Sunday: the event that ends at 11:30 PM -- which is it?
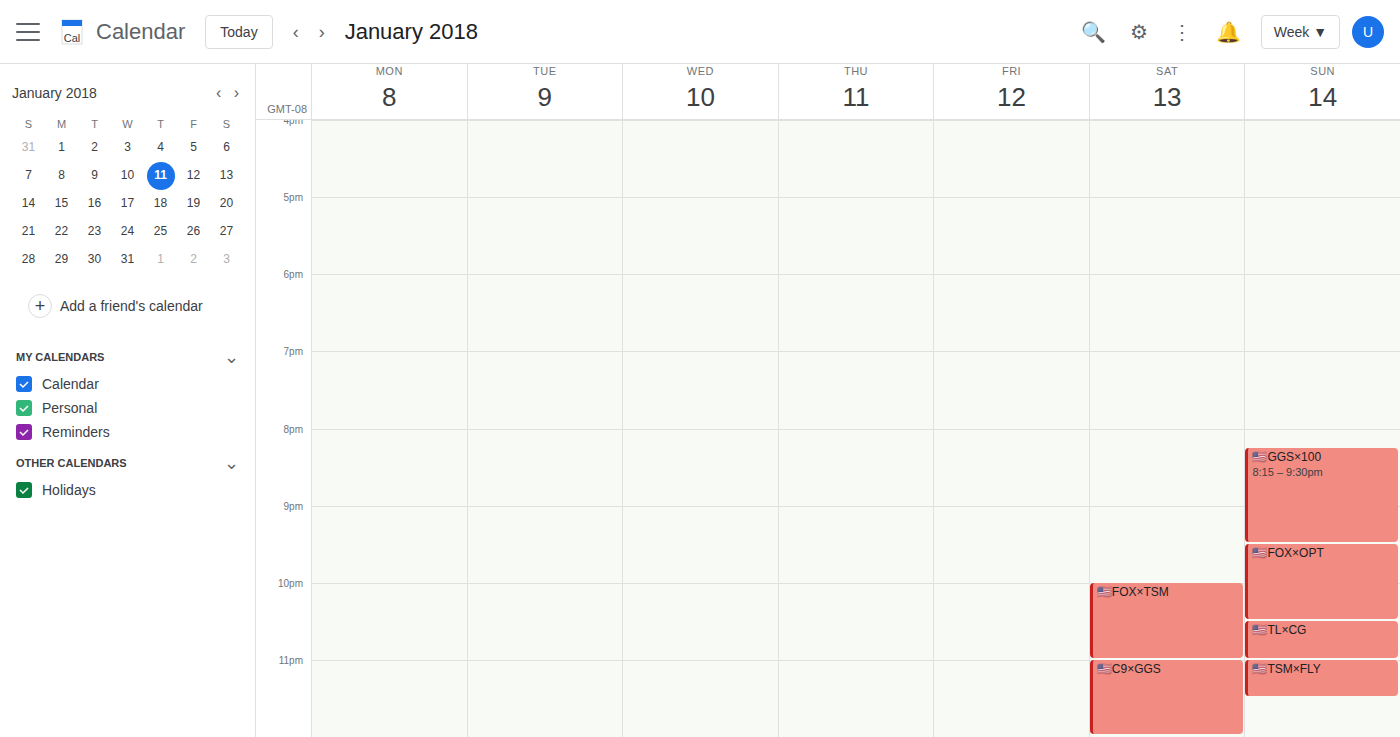
"🇺🇸TSM×FLY"